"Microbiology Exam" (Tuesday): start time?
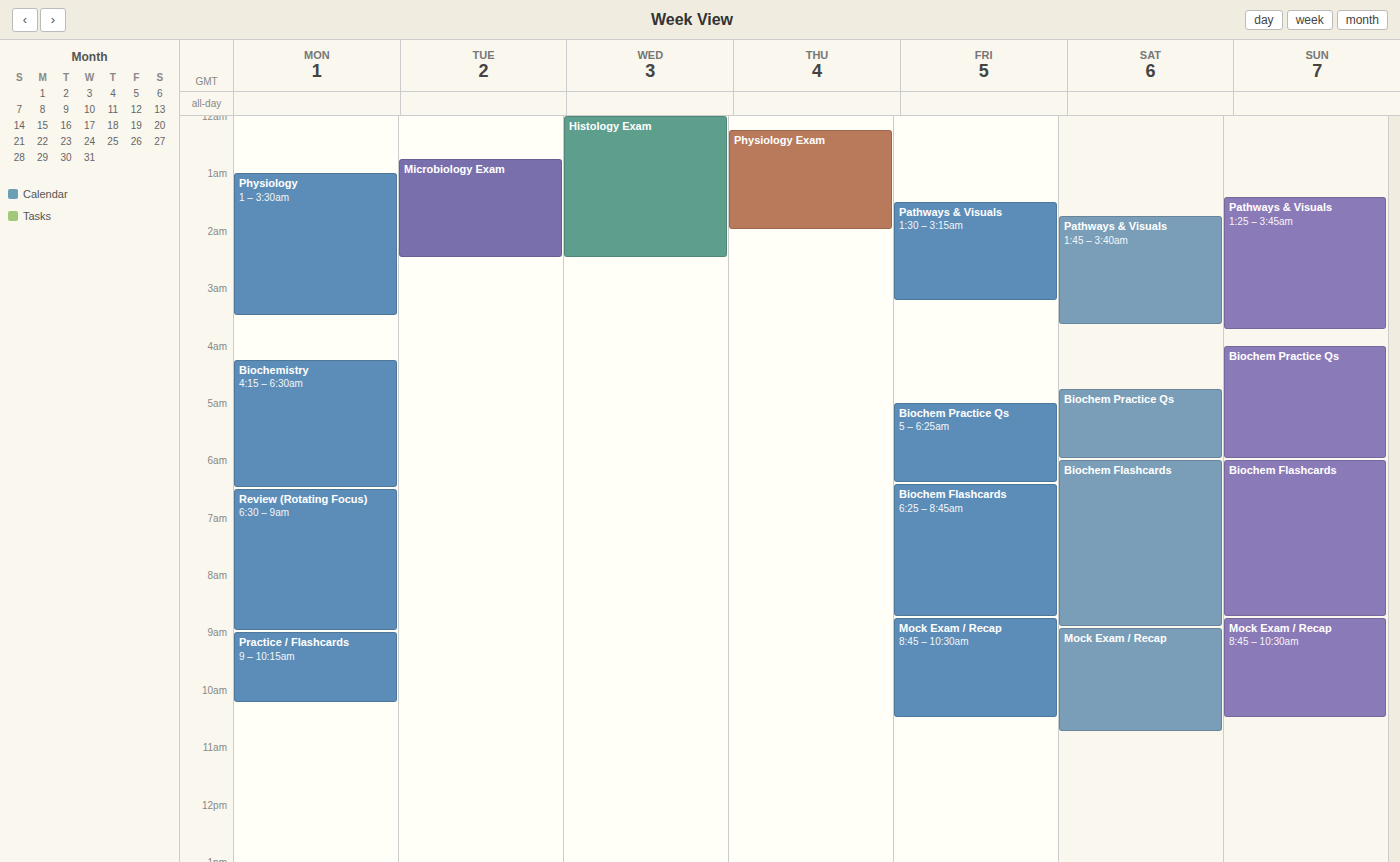
12:45 AM